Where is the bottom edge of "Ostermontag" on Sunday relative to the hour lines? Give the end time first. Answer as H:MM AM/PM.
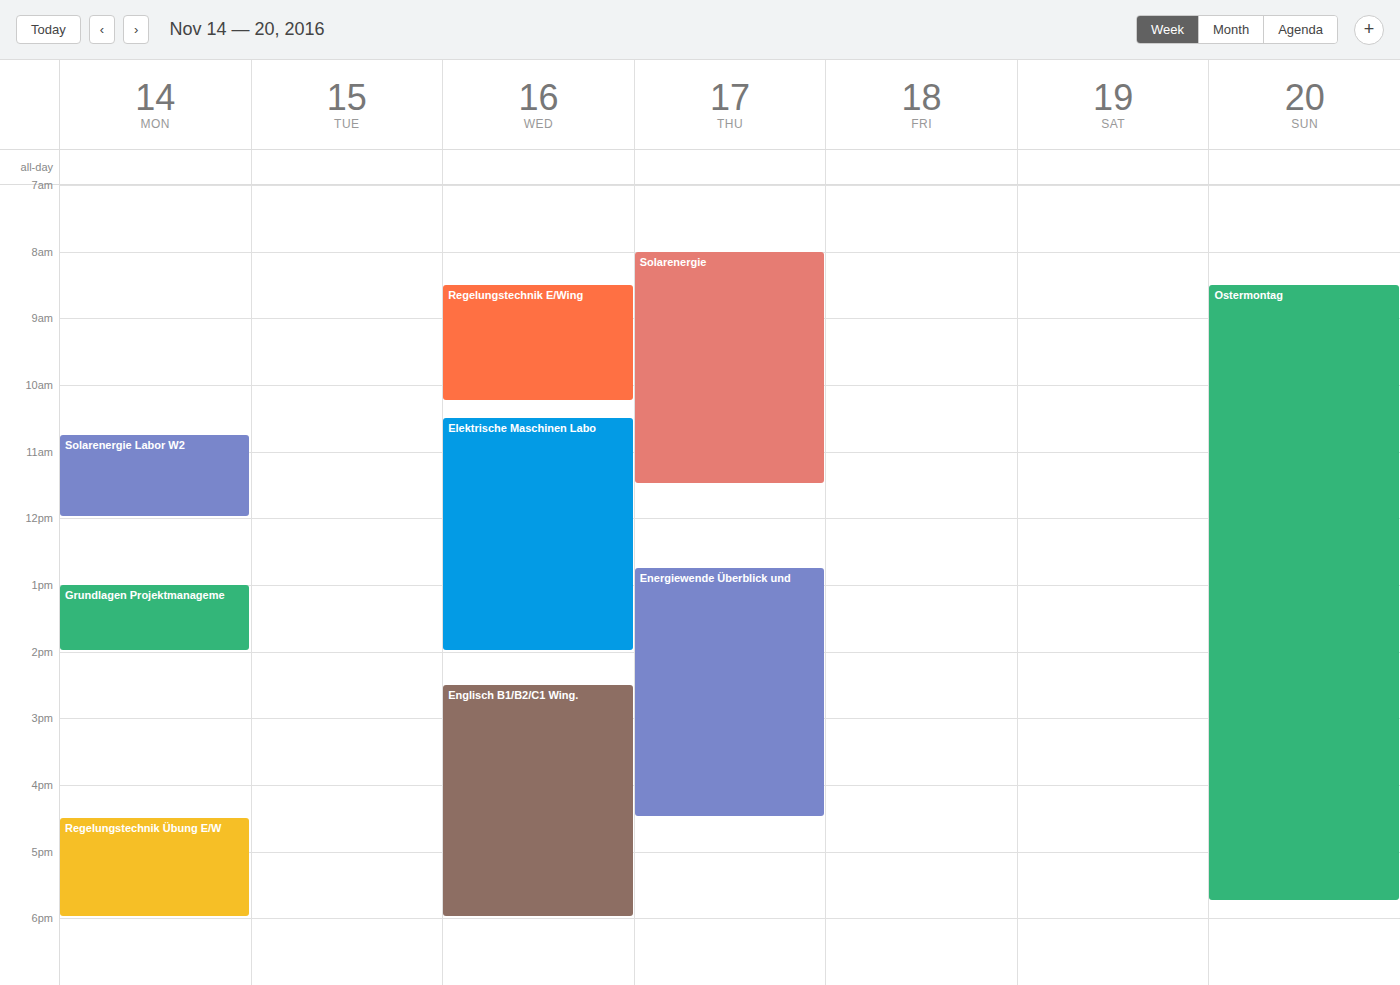
5:45 PM -- neither: three quarters of the way from the 5 PM line to the 6 PM line.